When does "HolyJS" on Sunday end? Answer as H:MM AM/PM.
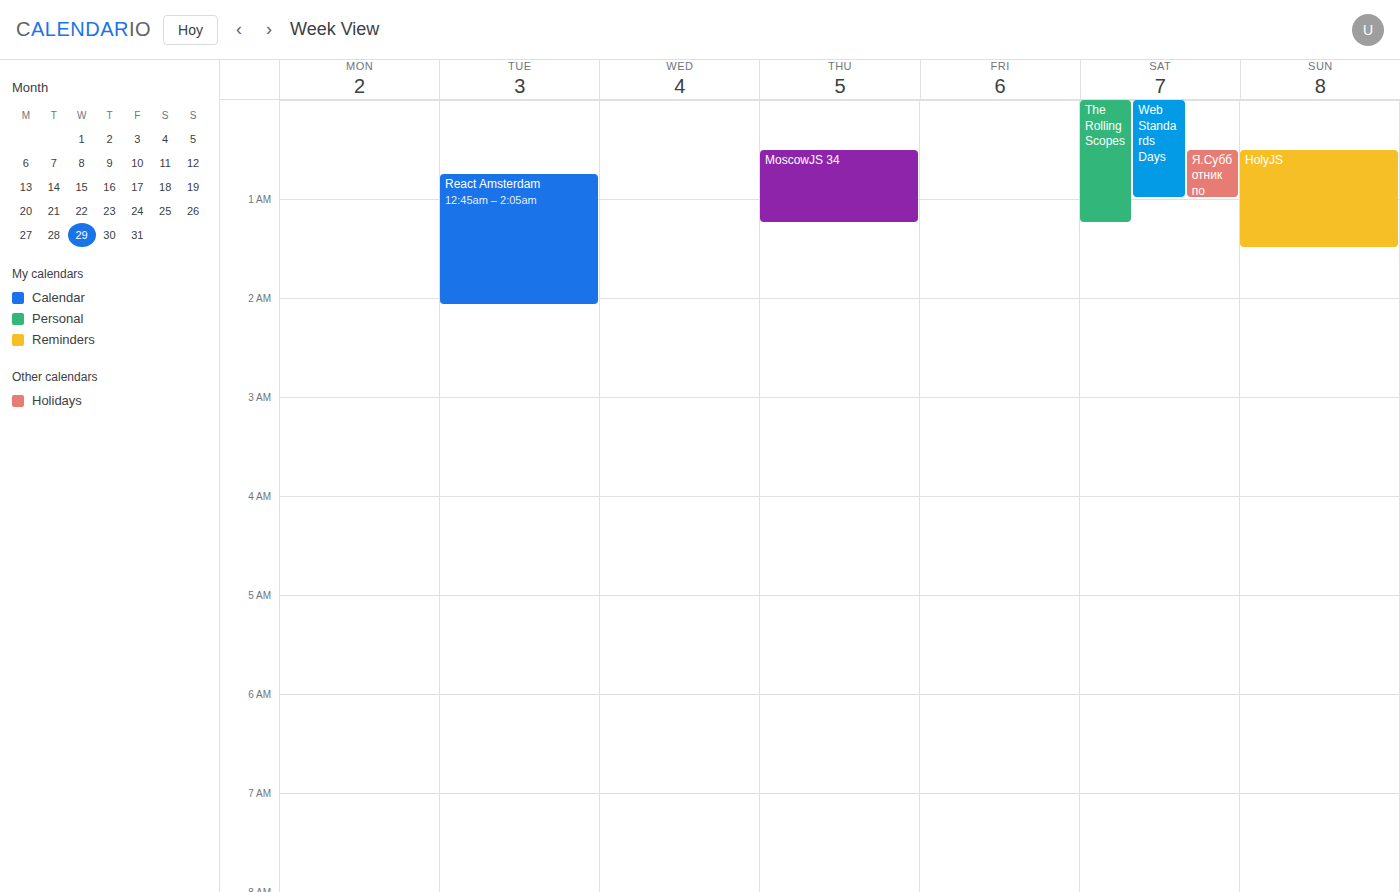
1:30 AM